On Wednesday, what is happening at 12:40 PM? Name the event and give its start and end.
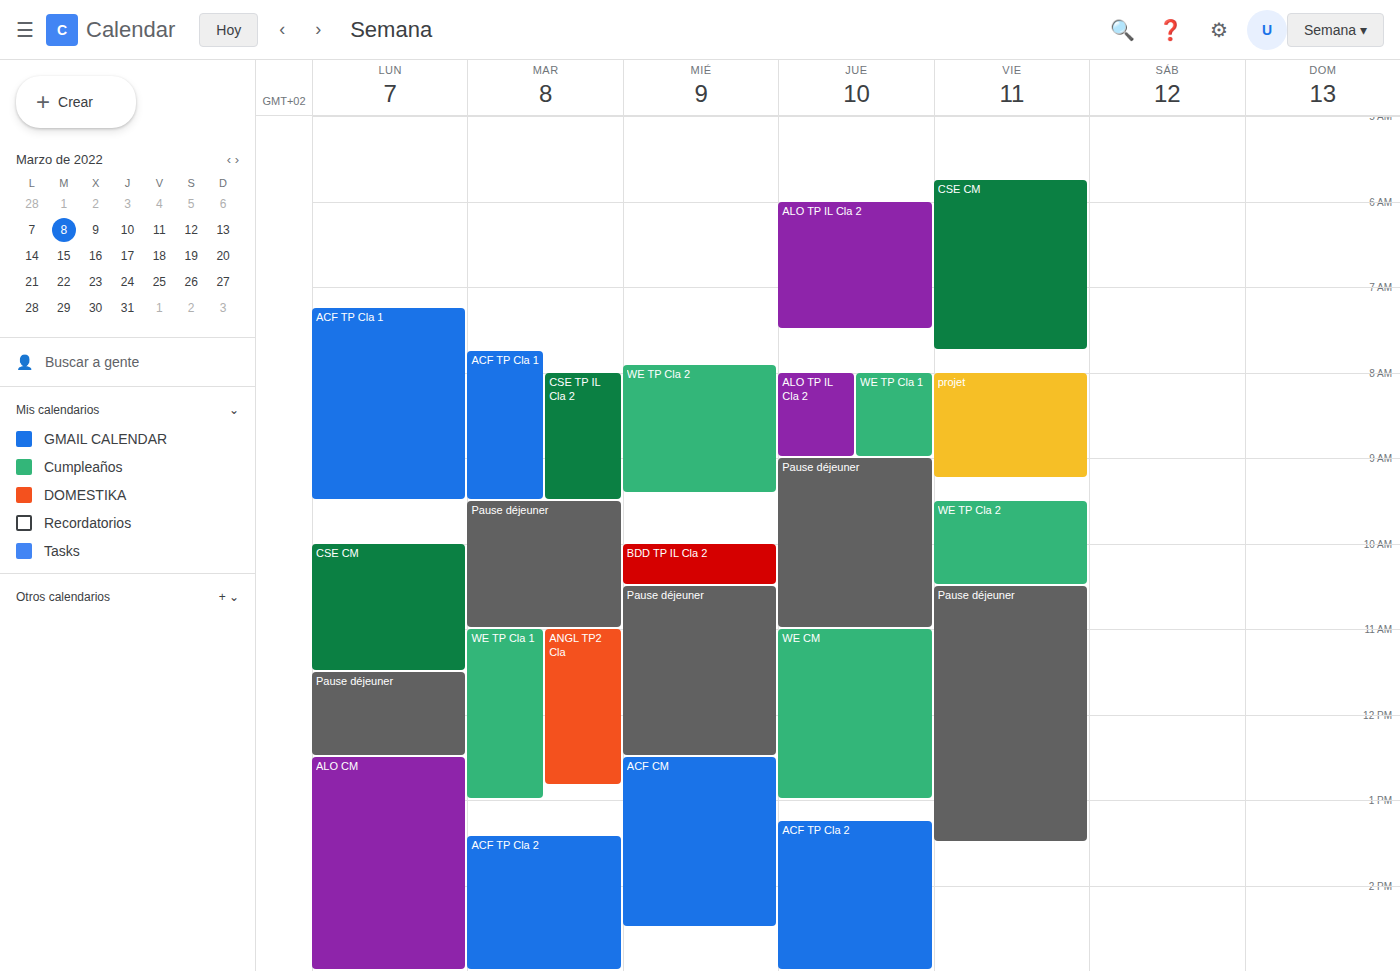
"ACF CM", 12:30 PM to 2:30 PM